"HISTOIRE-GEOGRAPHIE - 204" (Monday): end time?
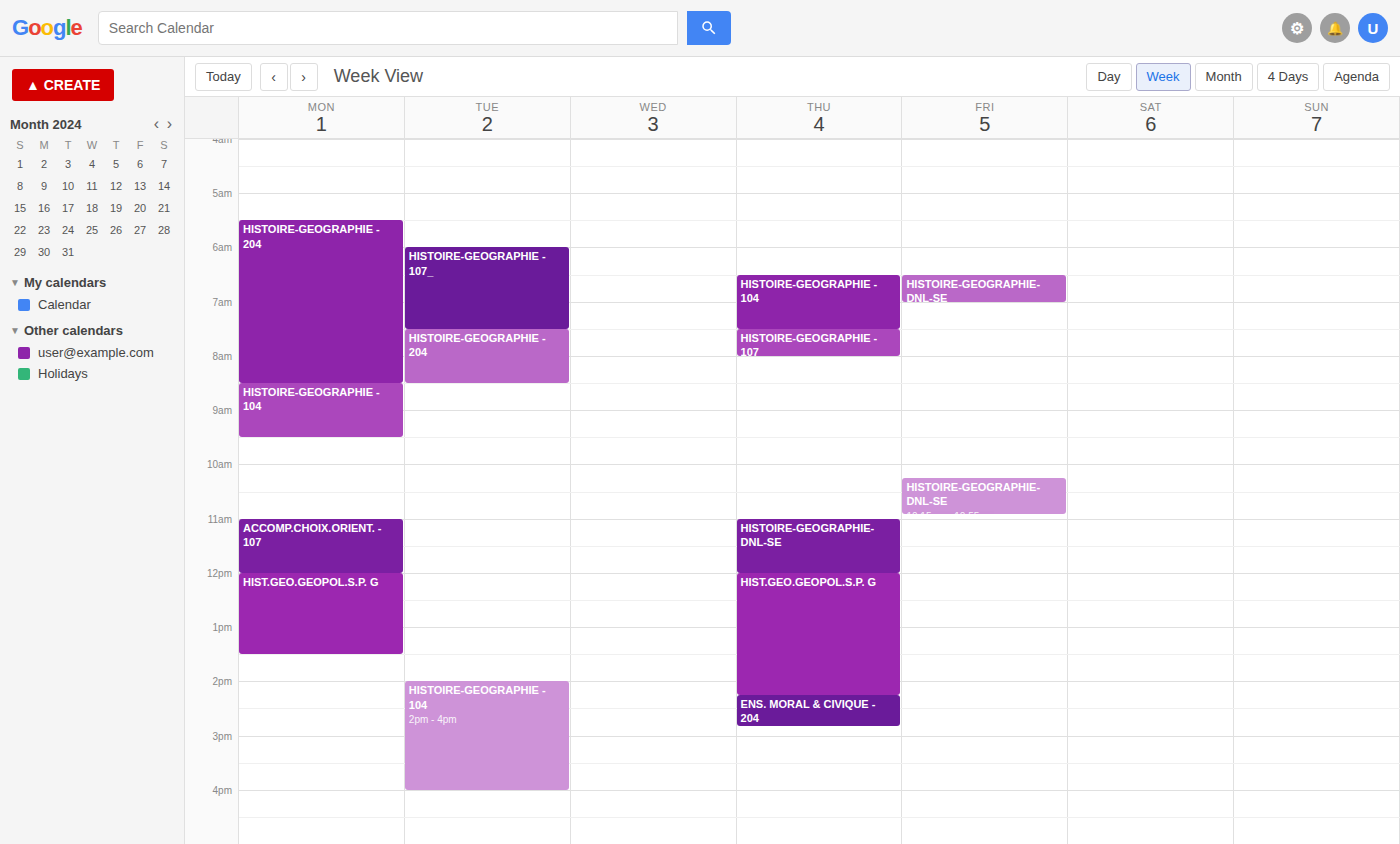
8:30 AM